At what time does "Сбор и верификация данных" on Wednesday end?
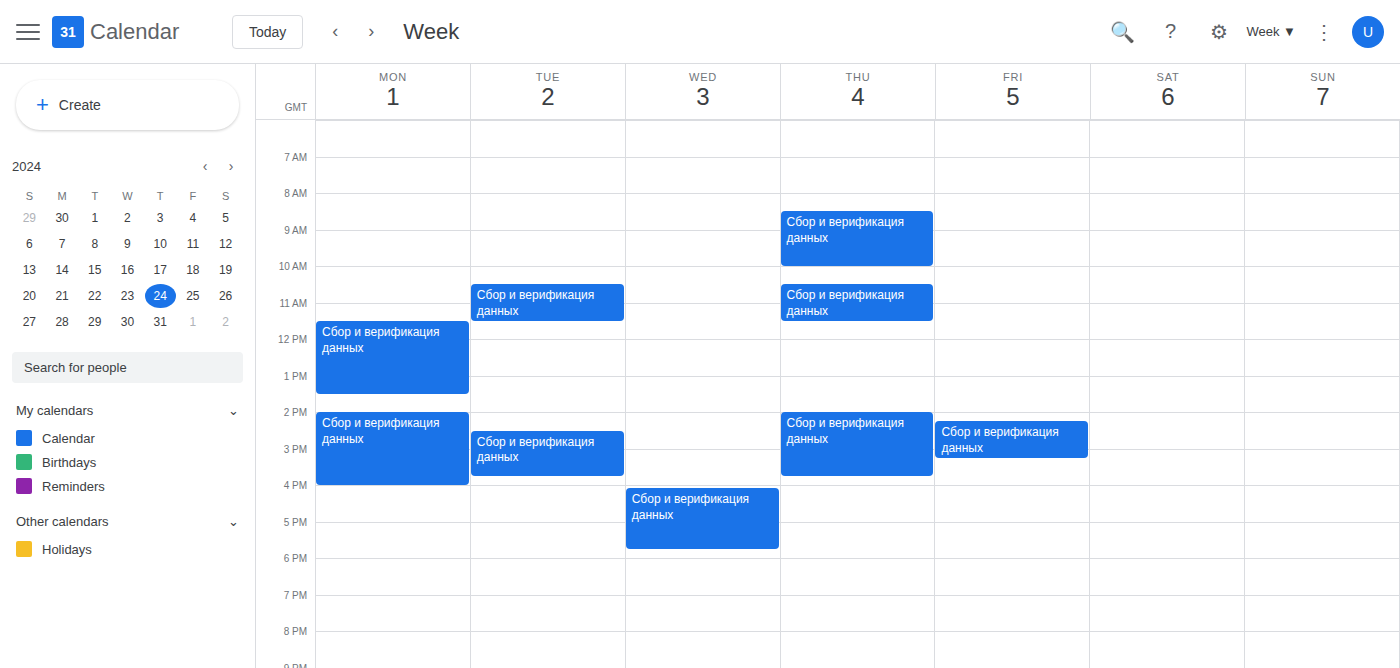
5:45 PM